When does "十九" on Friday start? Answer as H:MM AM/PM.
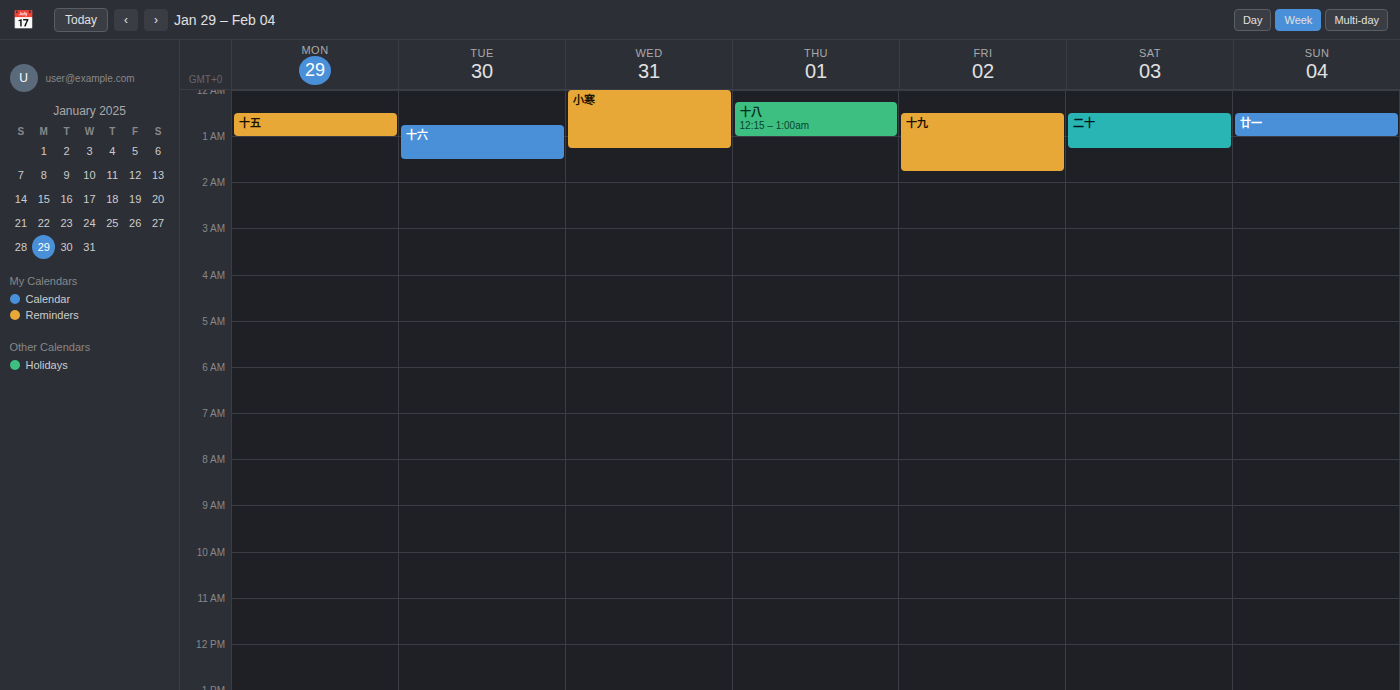
12:30 AM